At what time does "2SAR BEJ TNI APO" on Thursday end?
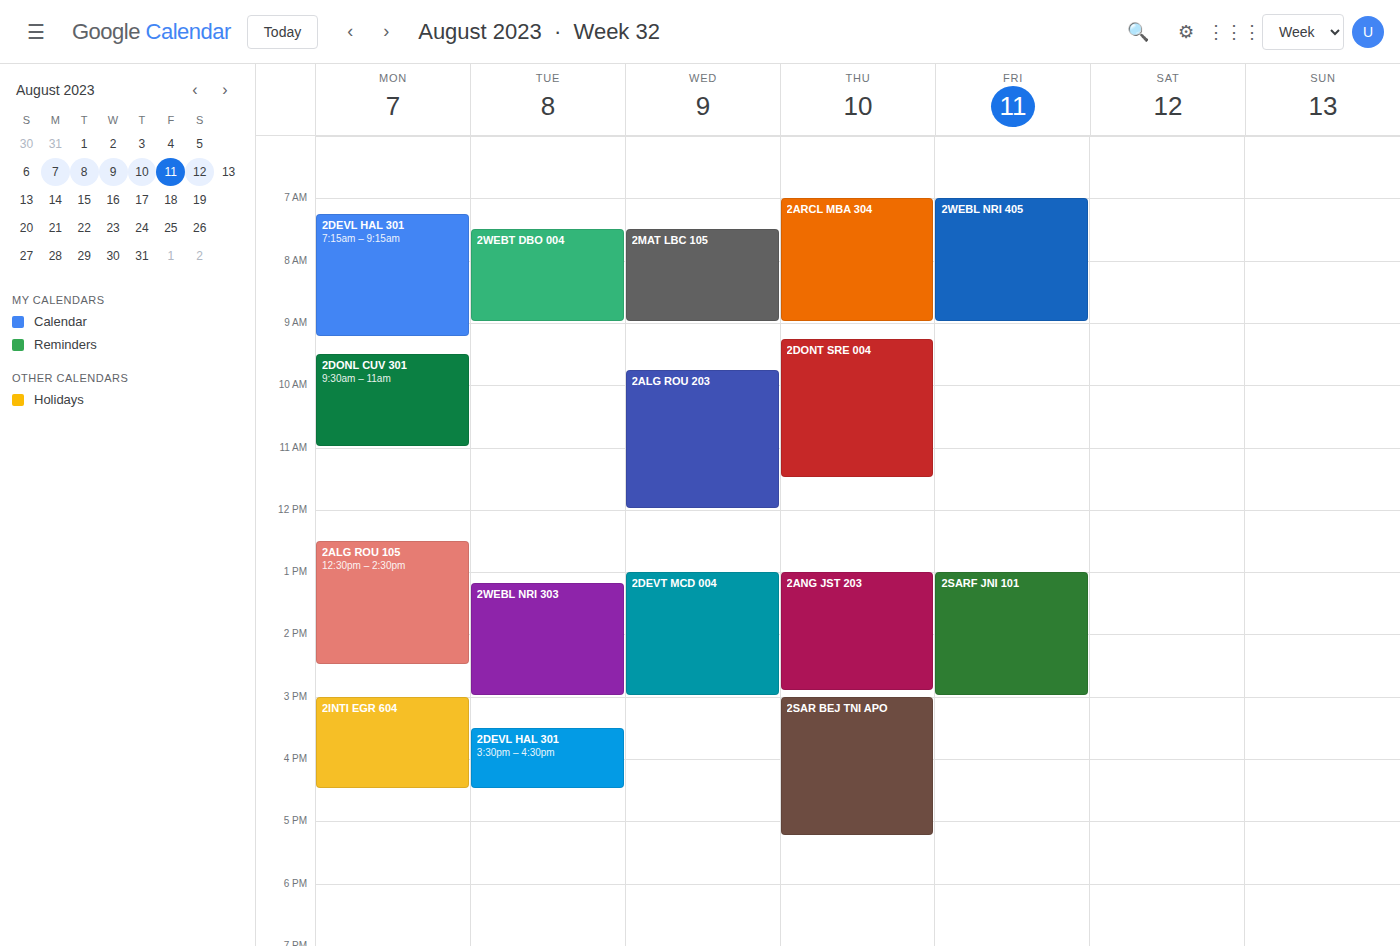
5:15 PM